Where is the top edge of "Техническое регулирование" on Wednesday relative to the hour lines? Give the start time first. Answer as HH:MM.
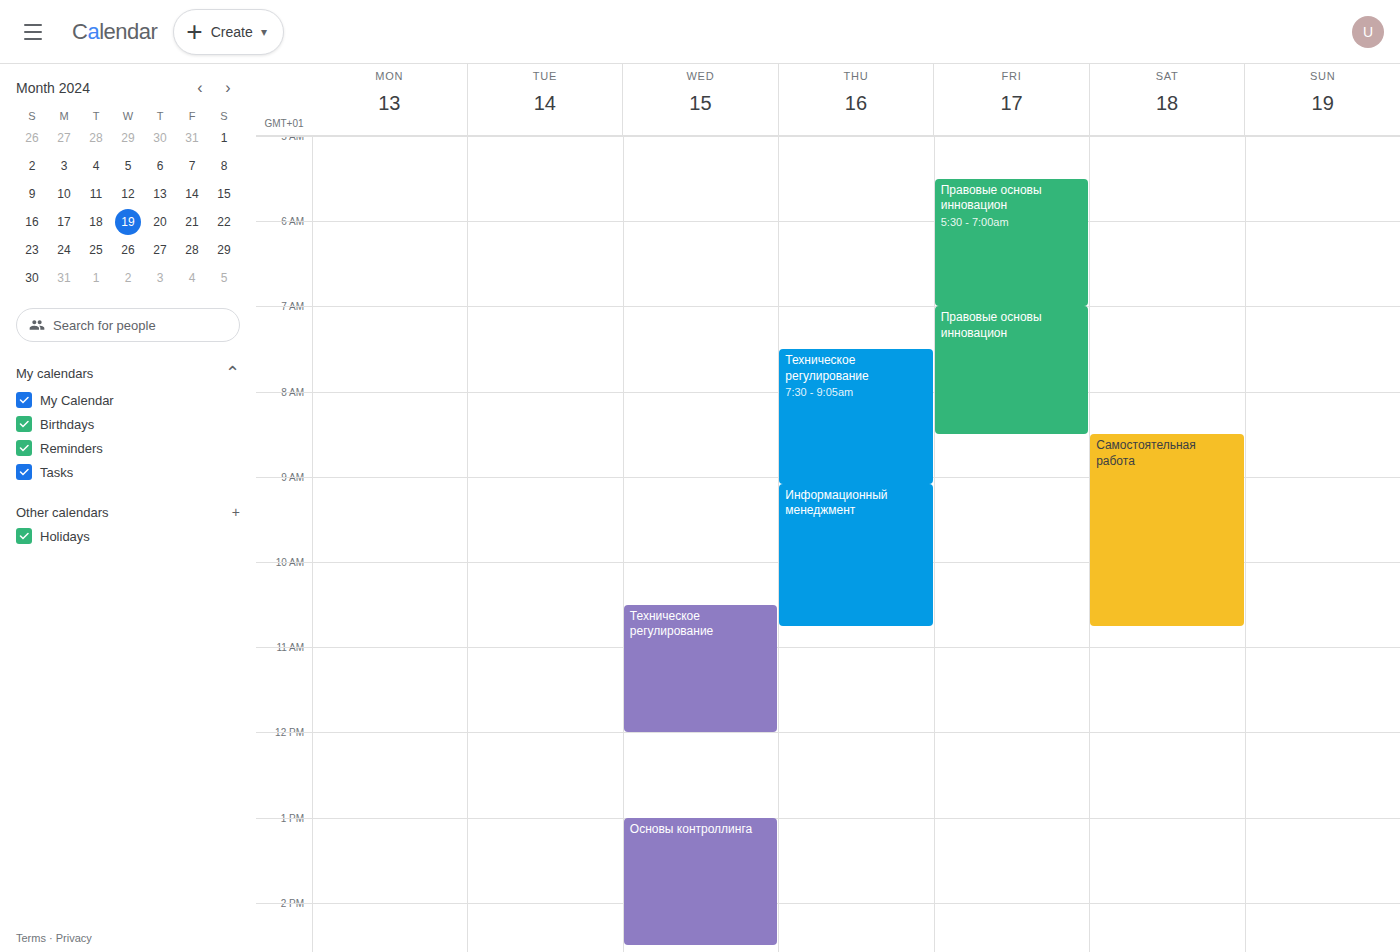
10:30 -- halfway between the 10:00 and 11:00 lines.